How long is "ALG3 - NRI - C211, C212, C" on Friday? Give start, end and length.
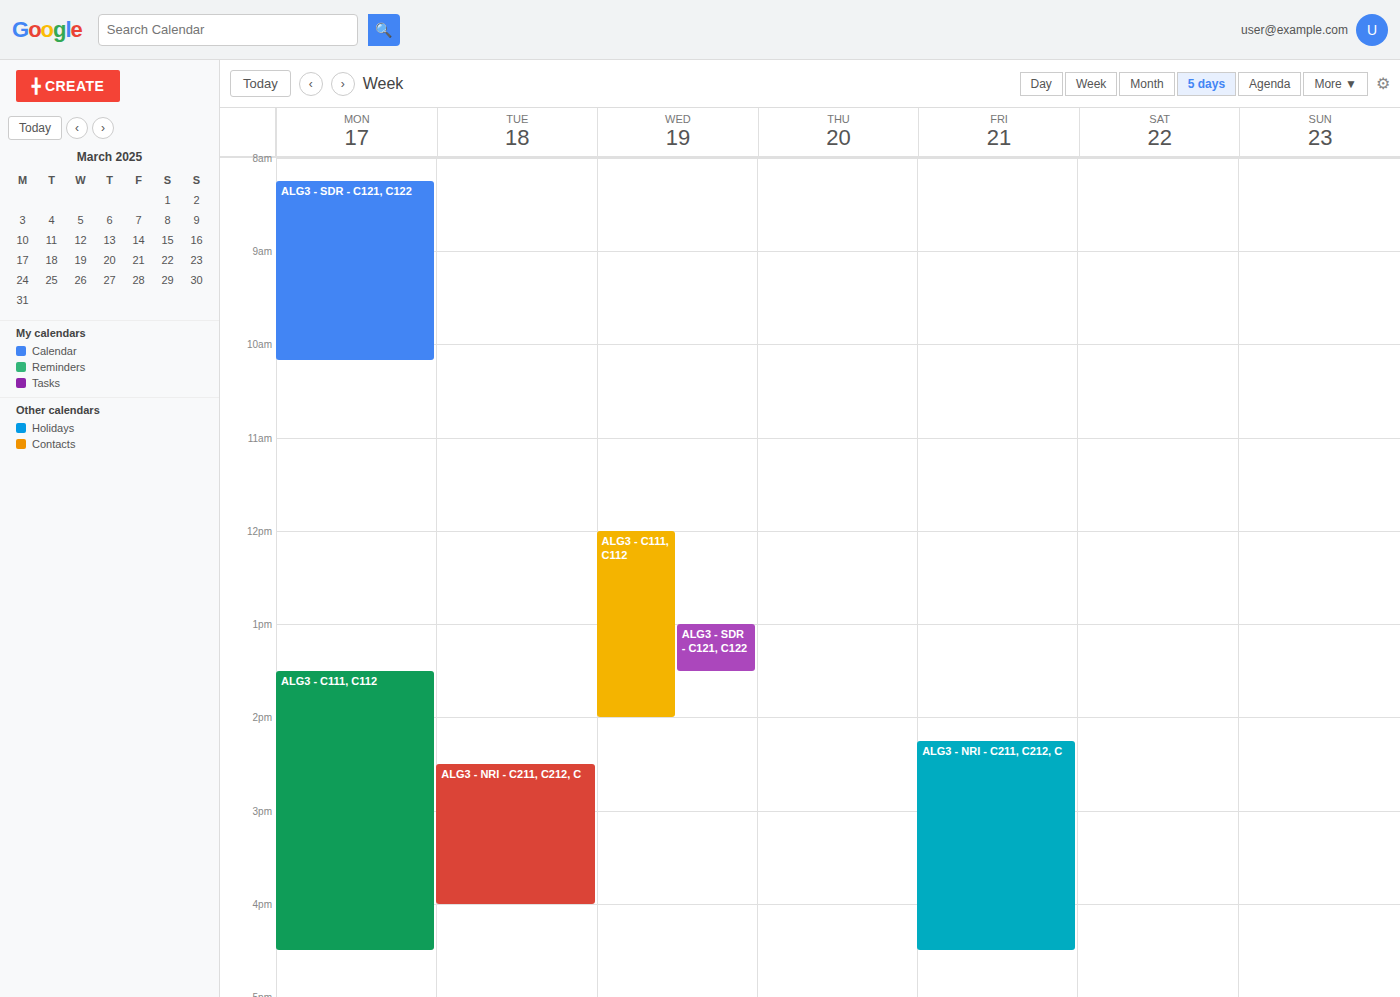
2:15 PM to 4:30 PM, 2 hours 15 minutes